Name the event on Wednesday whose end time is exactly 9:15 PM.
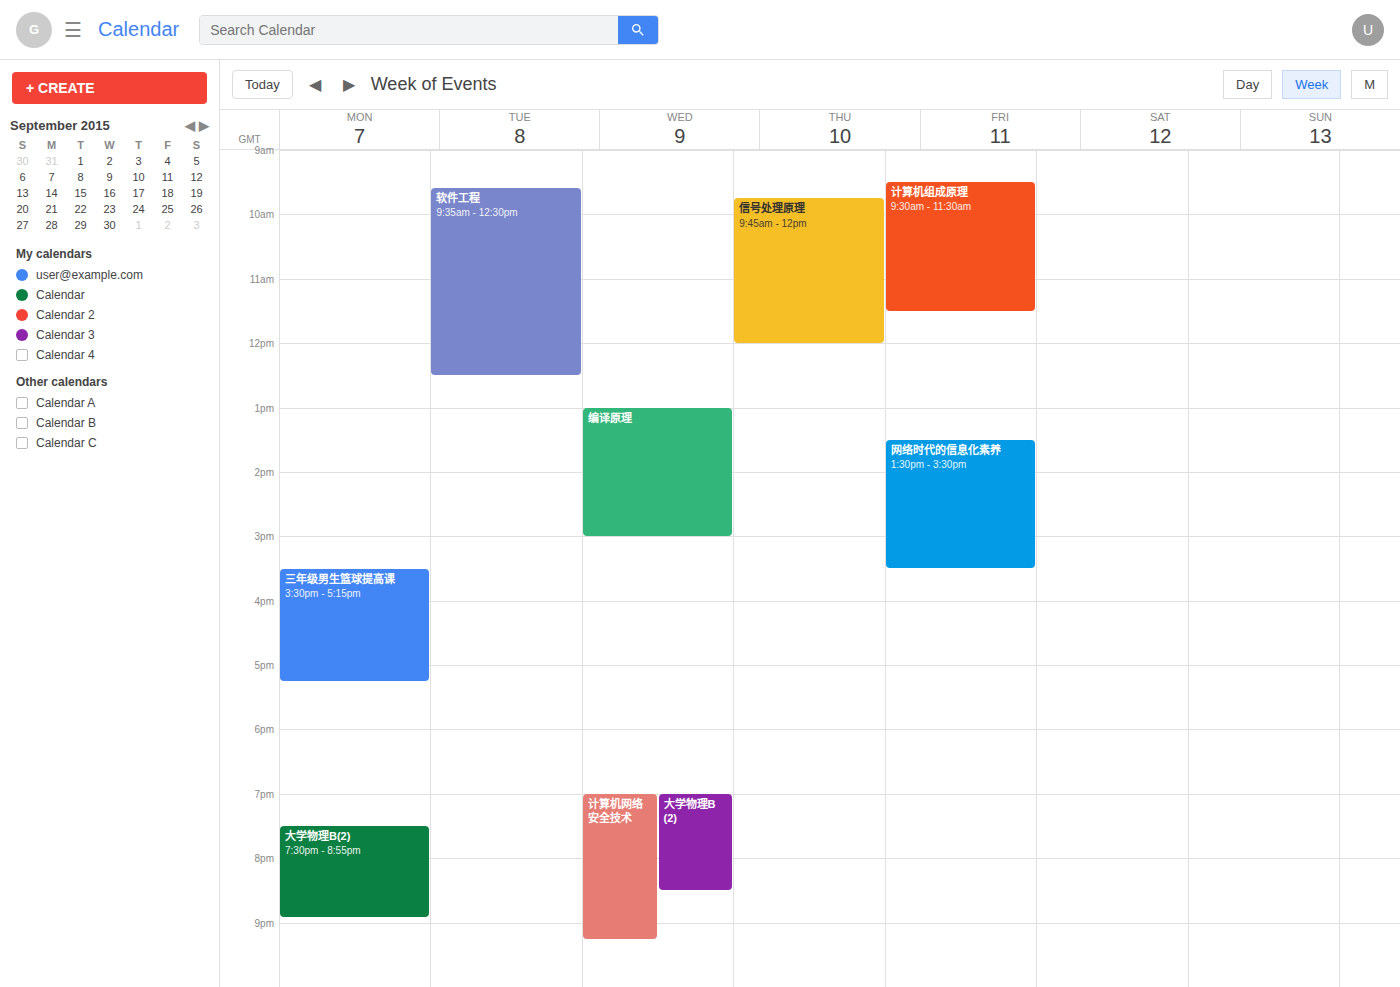
"计算机网络安全技术"